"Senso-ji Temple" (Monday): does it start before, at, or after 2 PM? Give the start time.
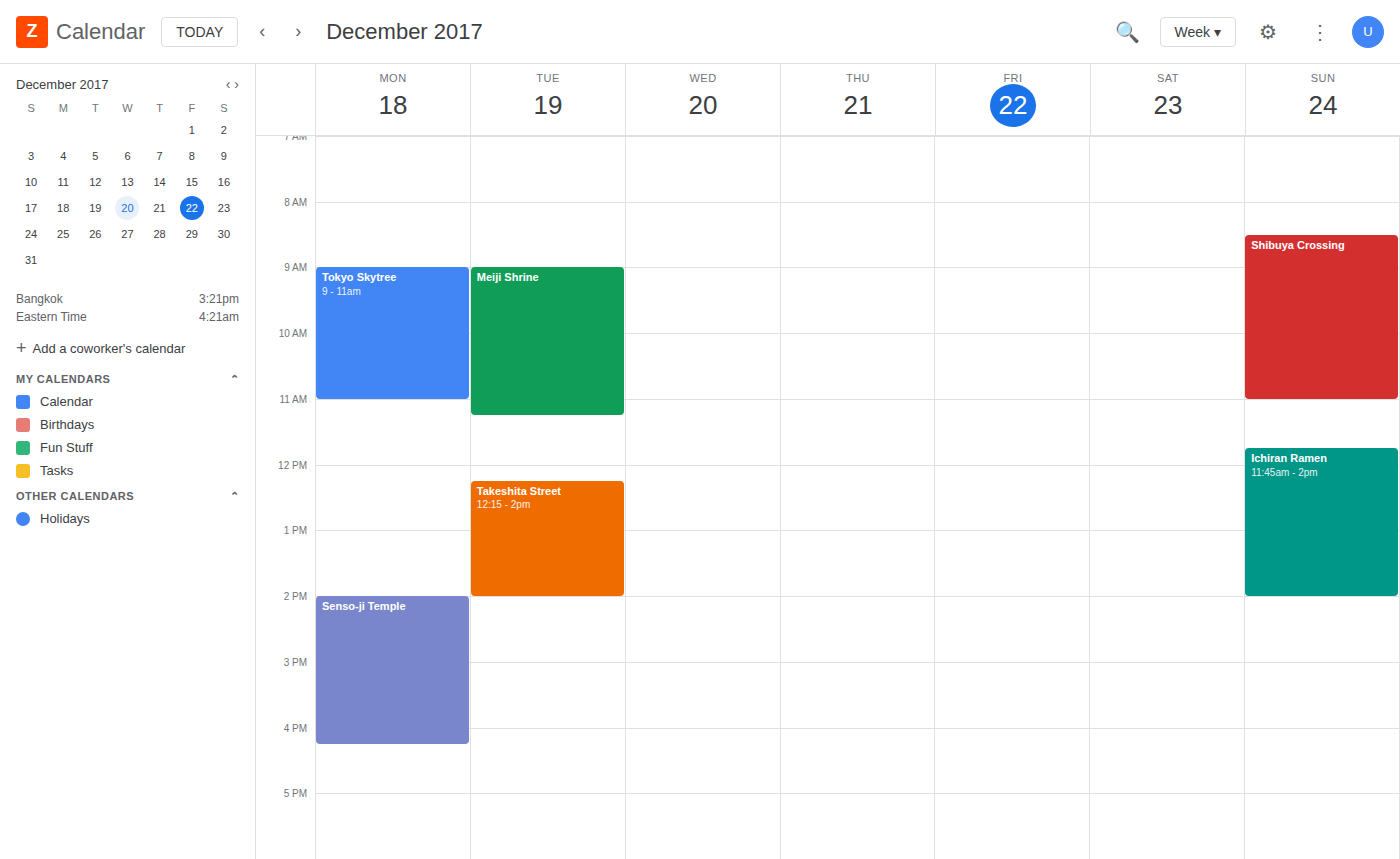
2:00 PM -- exactly at 2 PM, on the 2 PM line.